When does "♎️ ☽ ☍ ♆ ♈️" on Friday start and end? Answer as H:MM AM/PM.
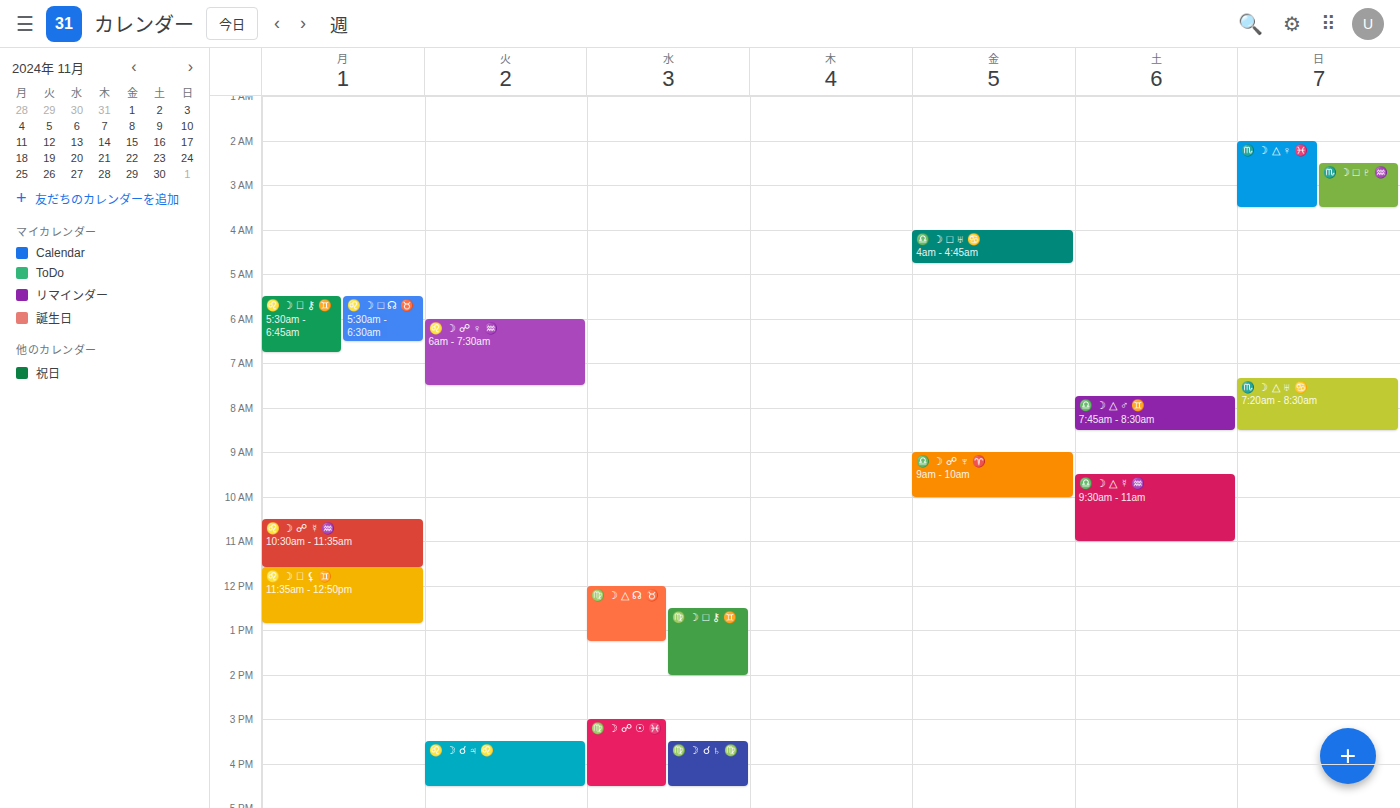
9:00 AM to 10:00 AM